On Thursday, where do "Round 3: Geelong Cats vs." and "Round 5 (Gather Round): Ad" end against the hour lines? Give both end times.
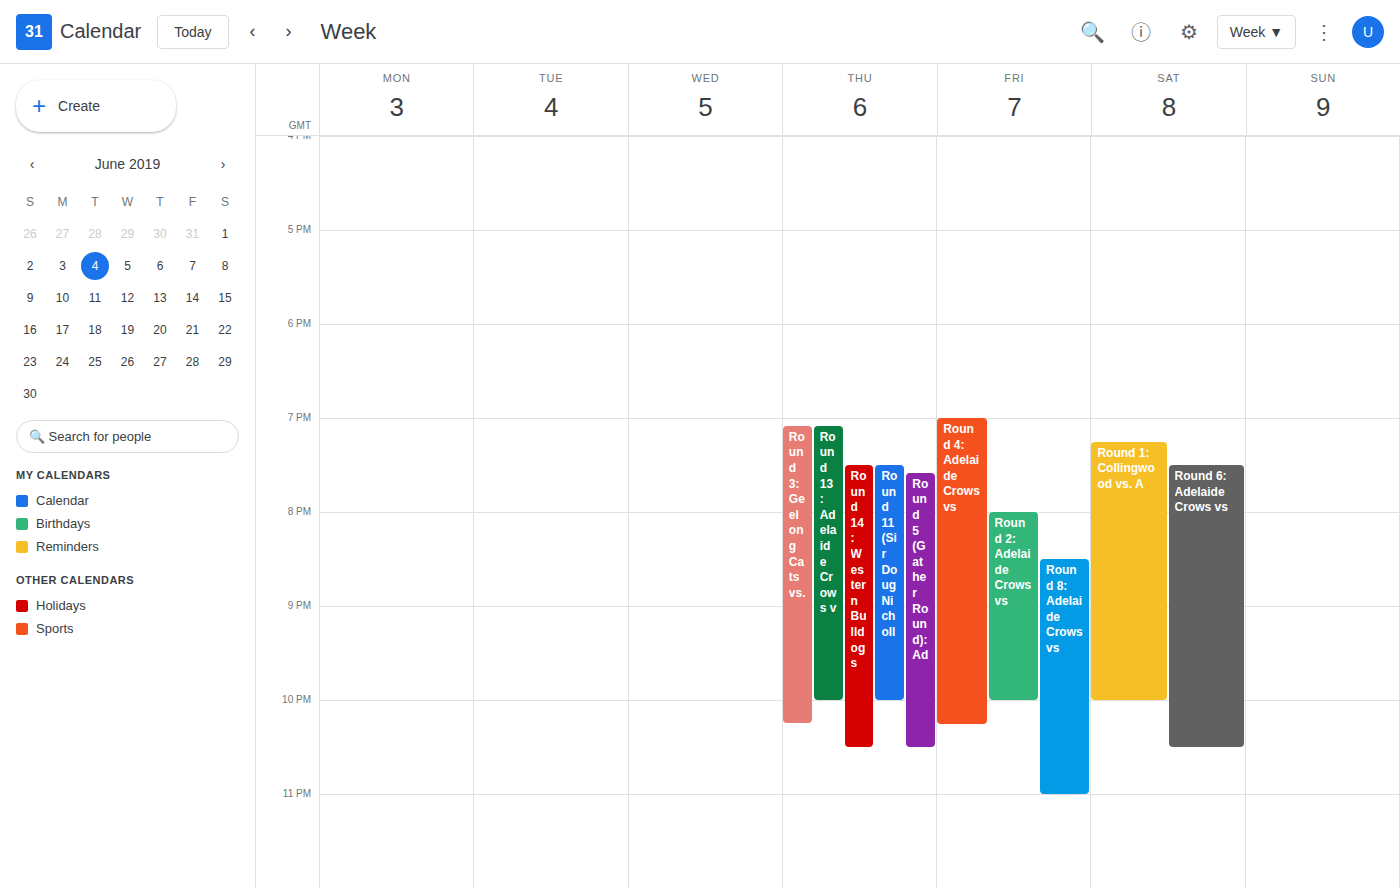
"Round 3: Geelong Cats vs.": 10:15 PM, neither: a quarter of the way from the 10 PM line to the 11 PM line. "Round 5 (Gather Round): Ad": 10:30 PM, halfway between the 10 PM and 11 PM lines.